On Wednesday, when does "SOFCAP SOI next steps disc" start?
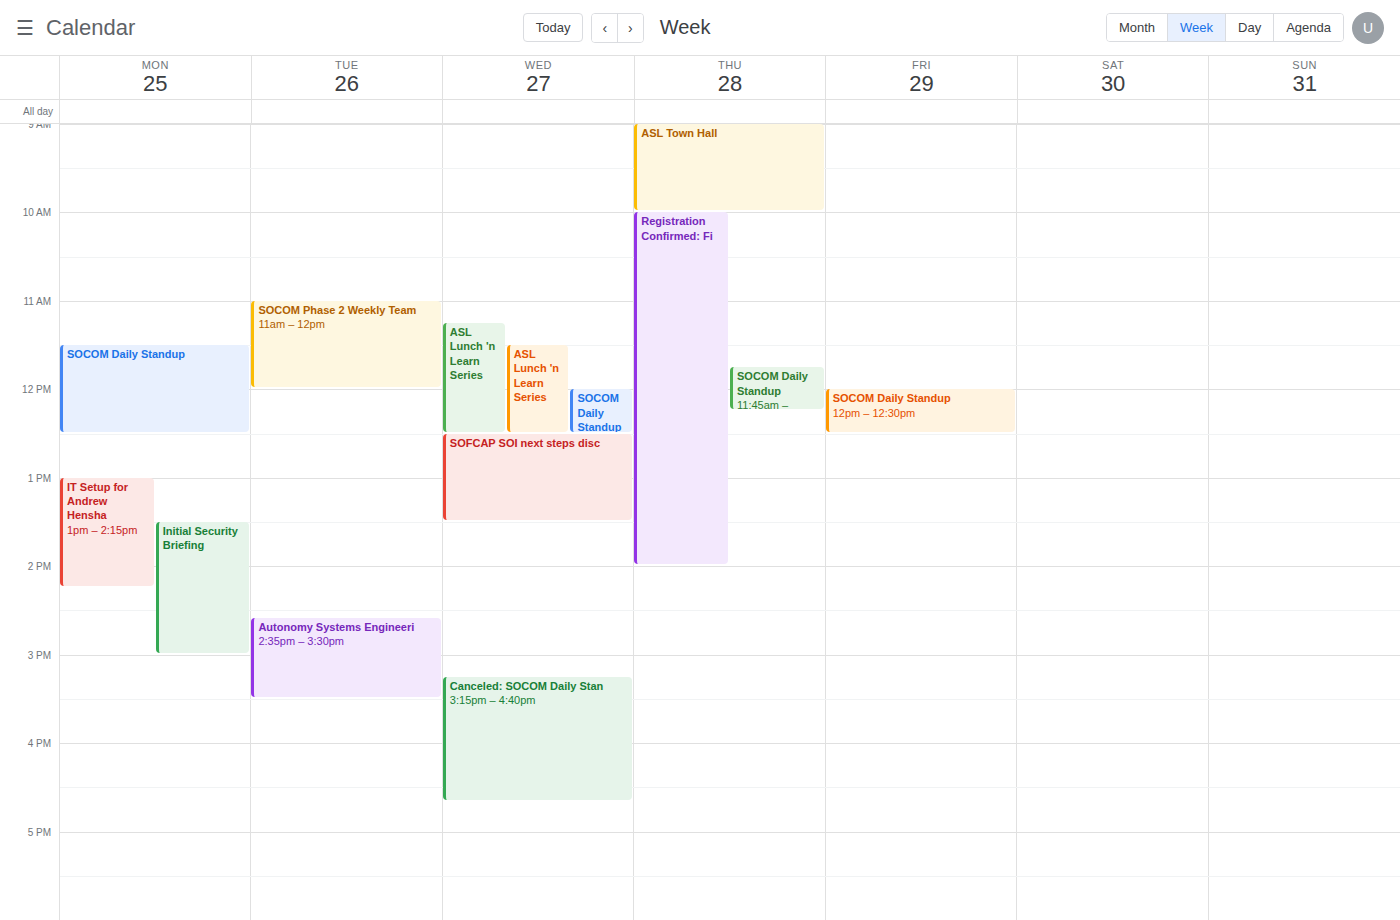
12:30 PM